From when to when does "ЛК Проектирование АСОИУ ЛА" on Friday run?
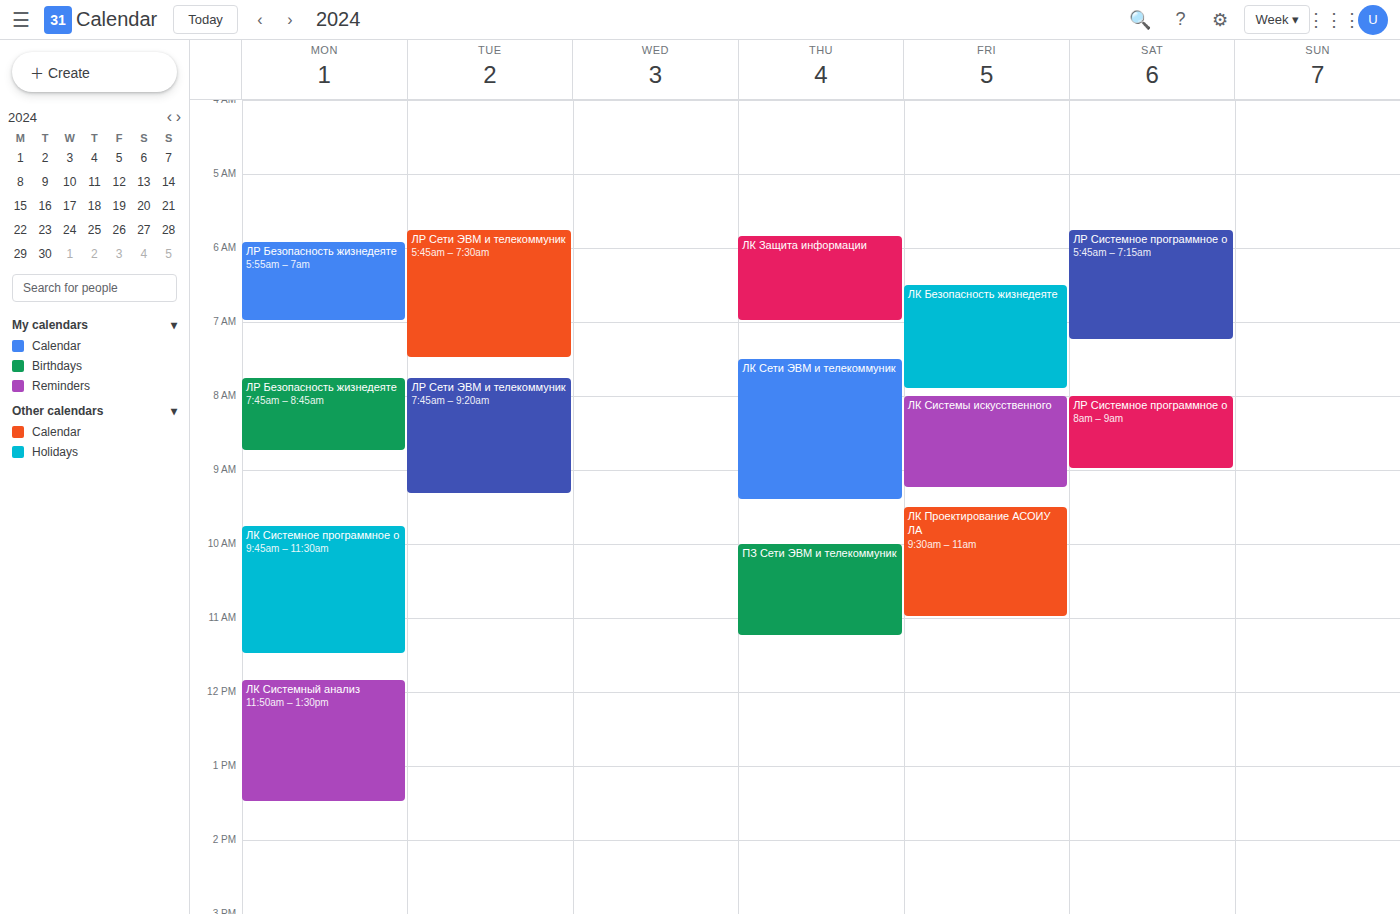
09:30 to 11:00